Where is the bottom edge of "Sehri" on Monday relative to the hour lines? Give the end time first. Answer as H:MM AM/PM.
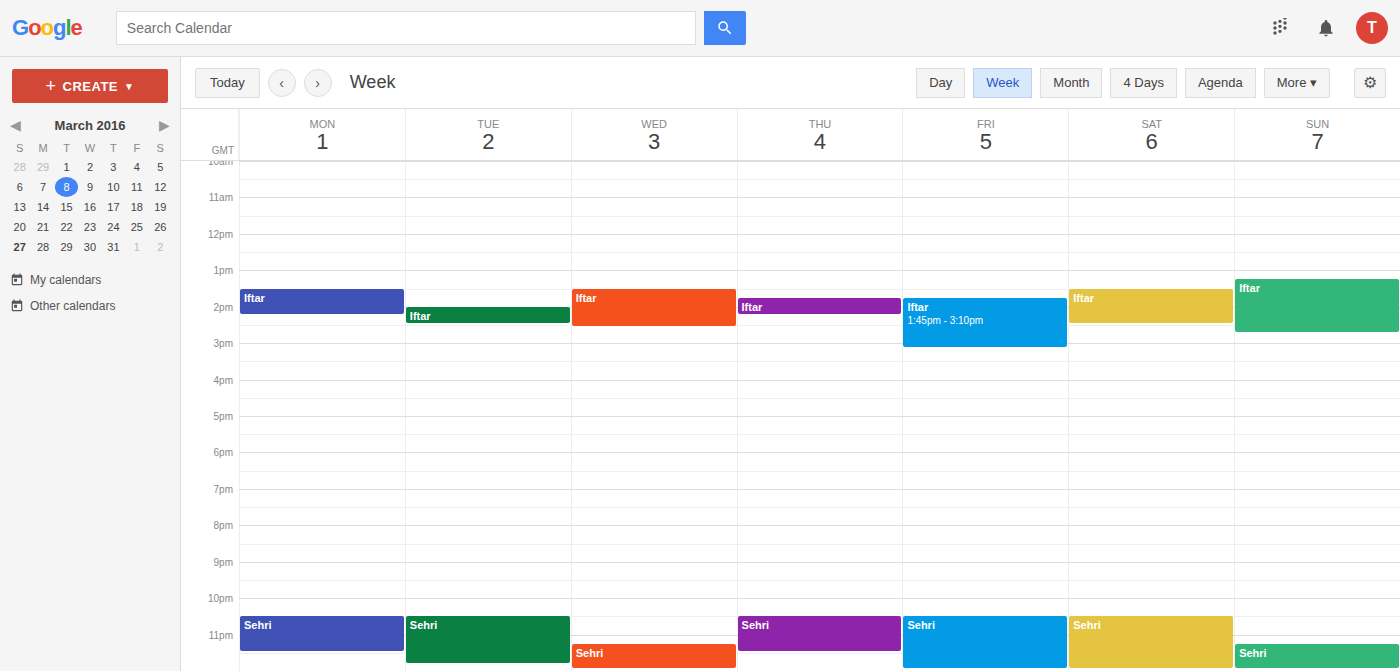
11:30 PM -- halfway between the 11 PM and 12 AM lines.